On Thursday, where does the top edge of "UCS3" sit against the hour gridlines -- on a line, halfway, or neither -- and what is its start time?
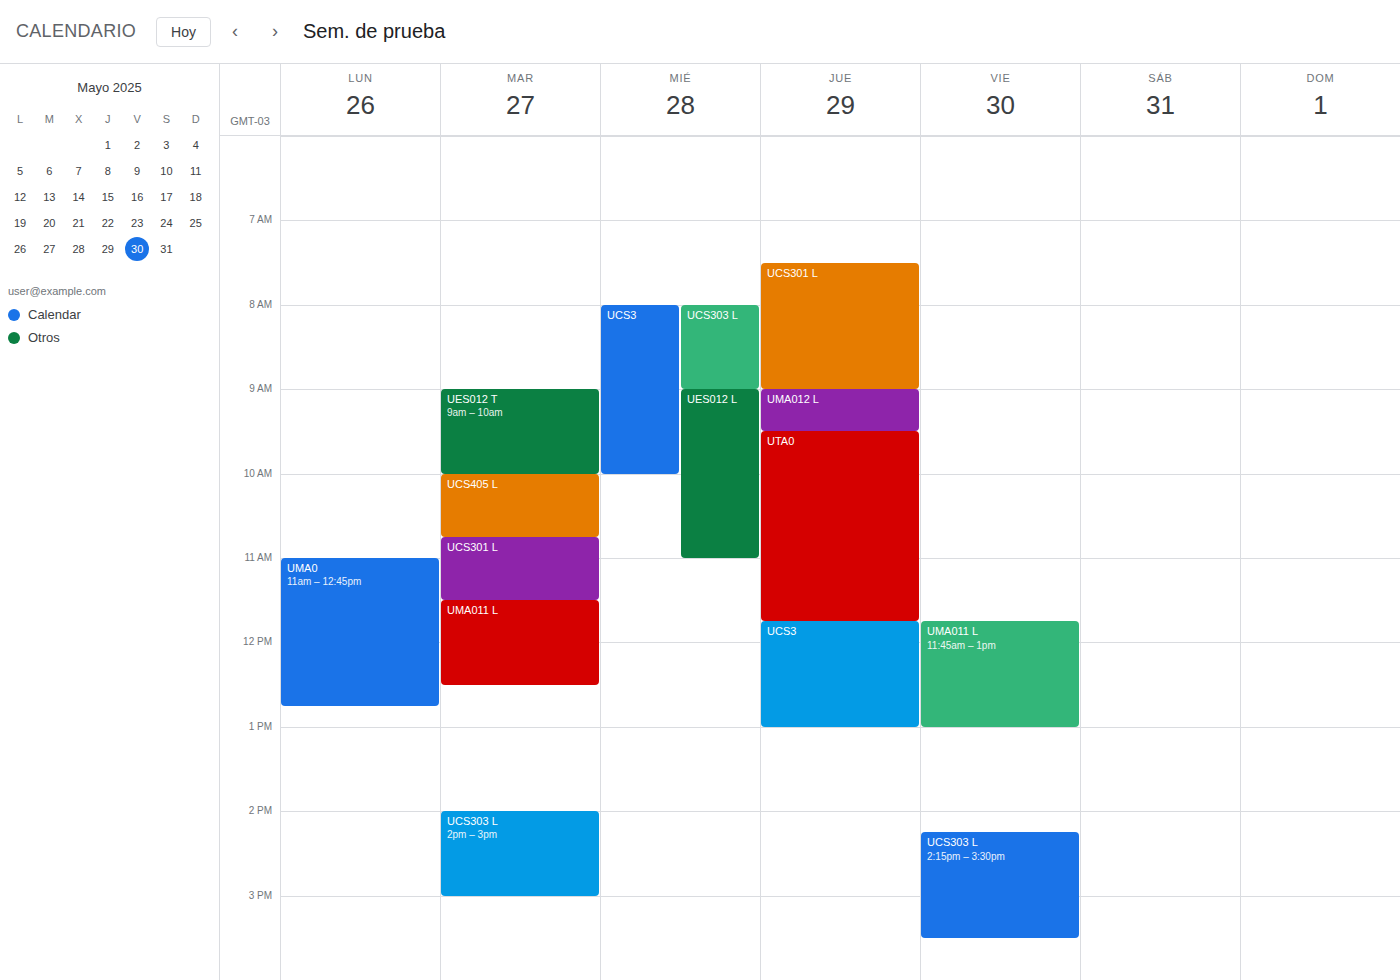
11:45 AM -- neither: three quarters of the way from the 11 AM line to the 12 PM line.